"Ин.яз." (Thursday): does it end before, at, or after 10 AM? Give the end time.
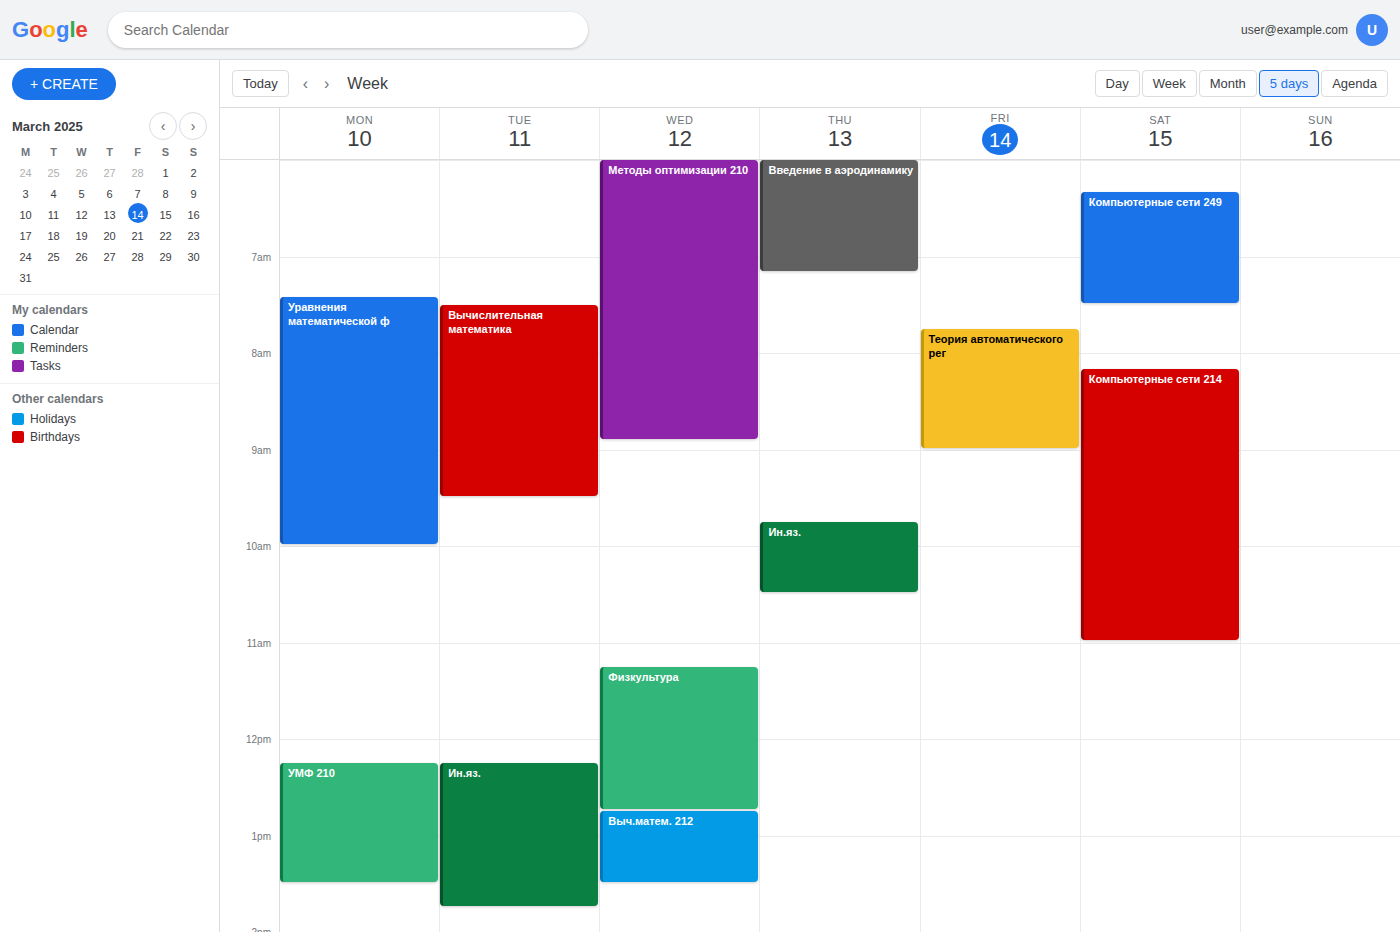
10:30 AM -- after 10 AM, 30 minutes below the 10 AM line.